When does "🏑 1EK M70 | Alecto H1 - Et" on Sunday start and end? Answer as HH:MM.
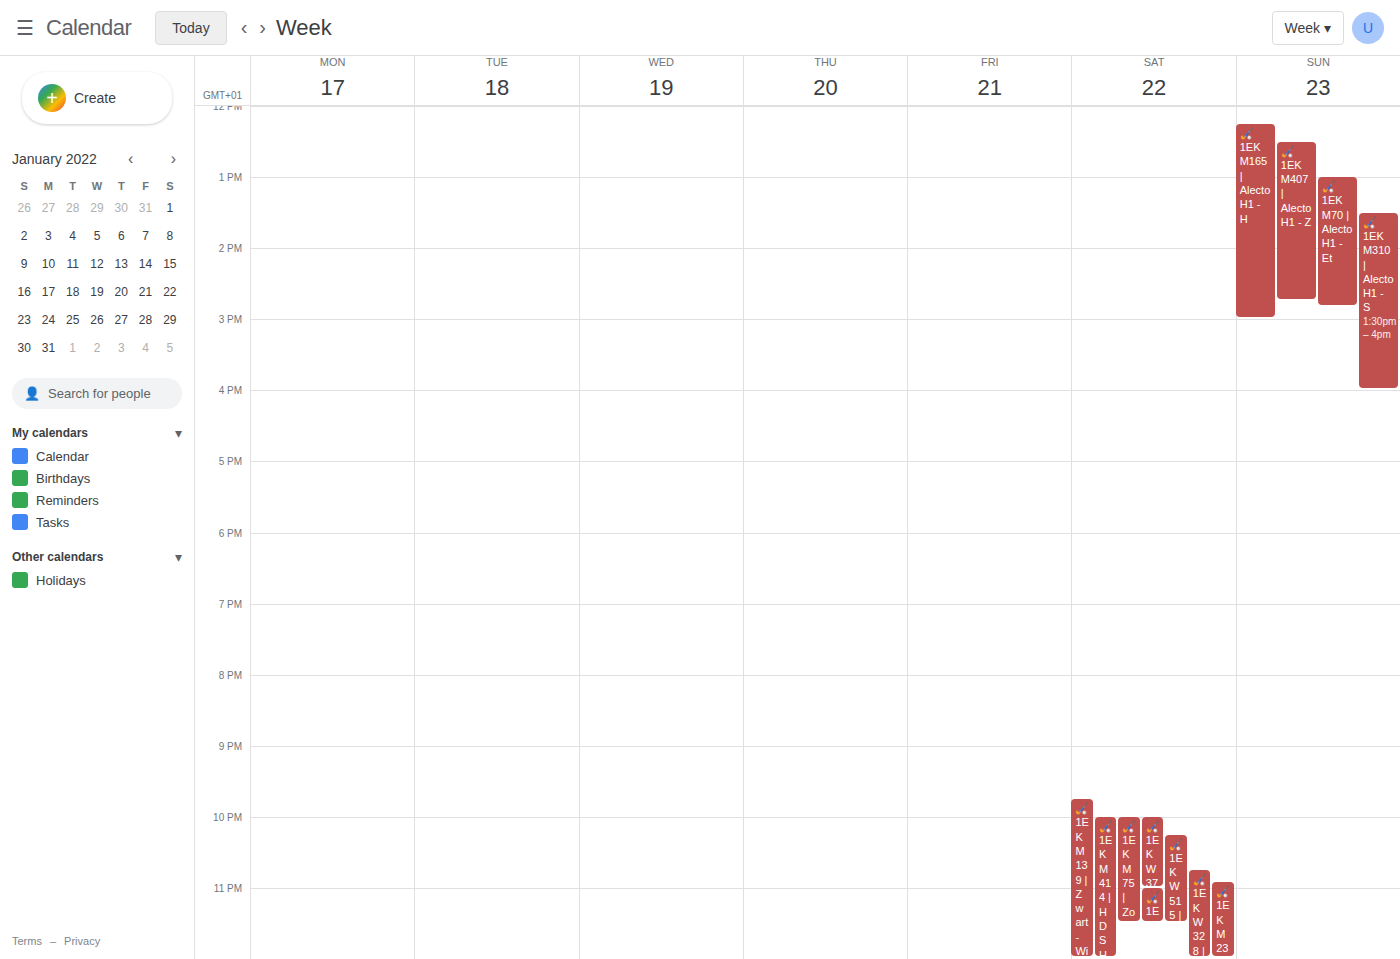
13:00 to 14:50